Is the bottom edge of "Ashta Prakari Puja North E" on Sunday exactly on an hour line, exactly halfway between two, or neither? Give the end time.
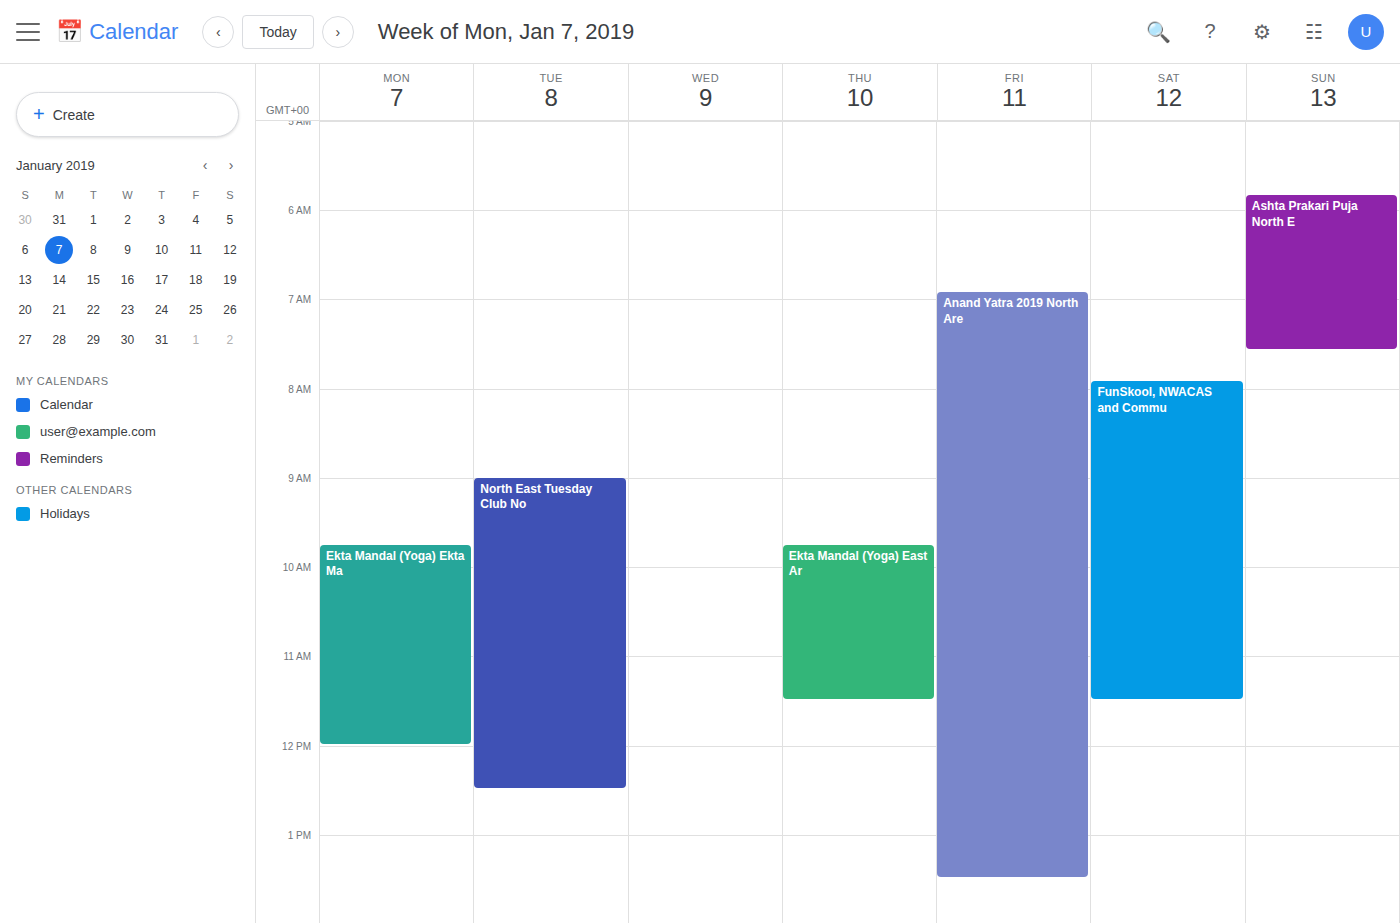
7:35 AM -- neither: 35 minutes below the 7 AM line and 25 minutes above the 8 AM line.